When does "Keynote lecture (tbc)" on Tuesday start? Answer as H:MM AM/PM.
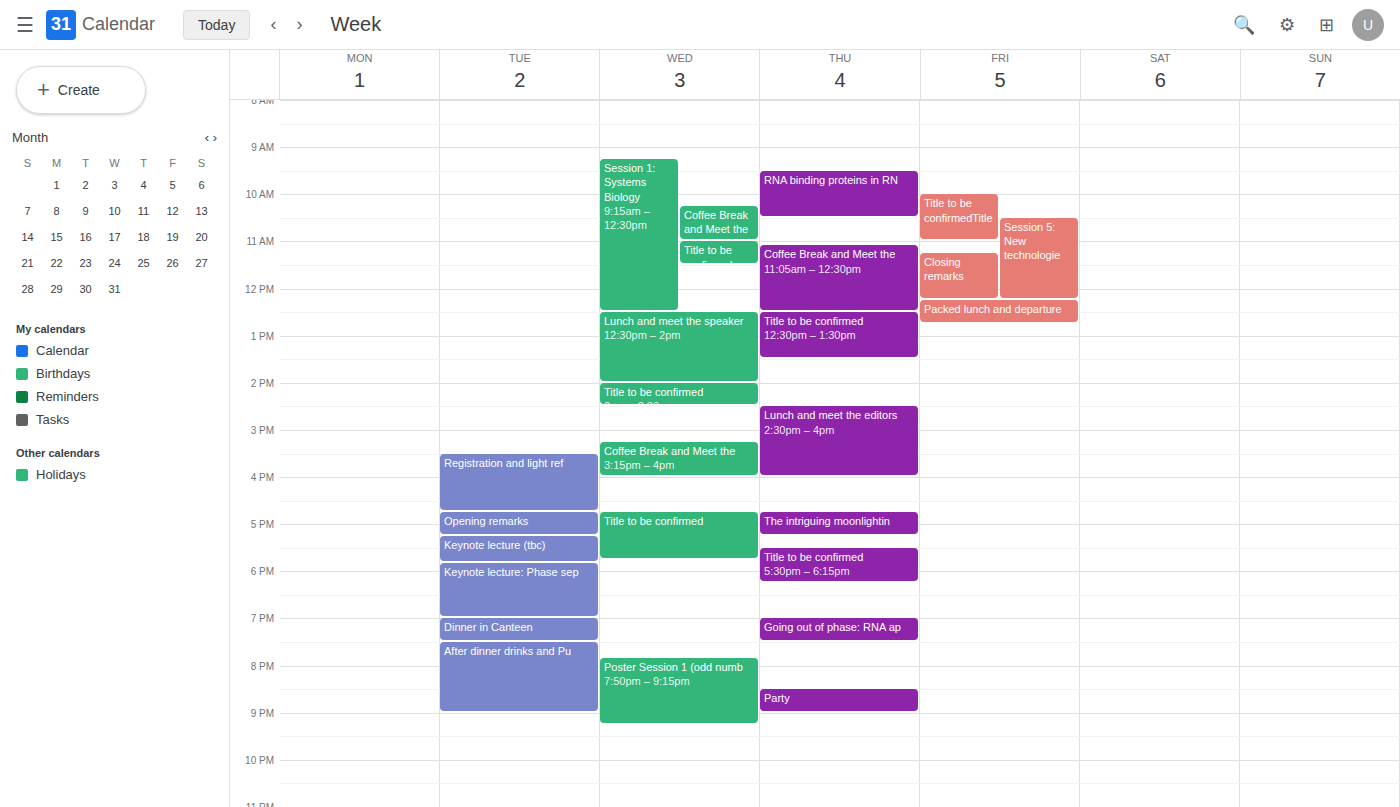
5:15 PM